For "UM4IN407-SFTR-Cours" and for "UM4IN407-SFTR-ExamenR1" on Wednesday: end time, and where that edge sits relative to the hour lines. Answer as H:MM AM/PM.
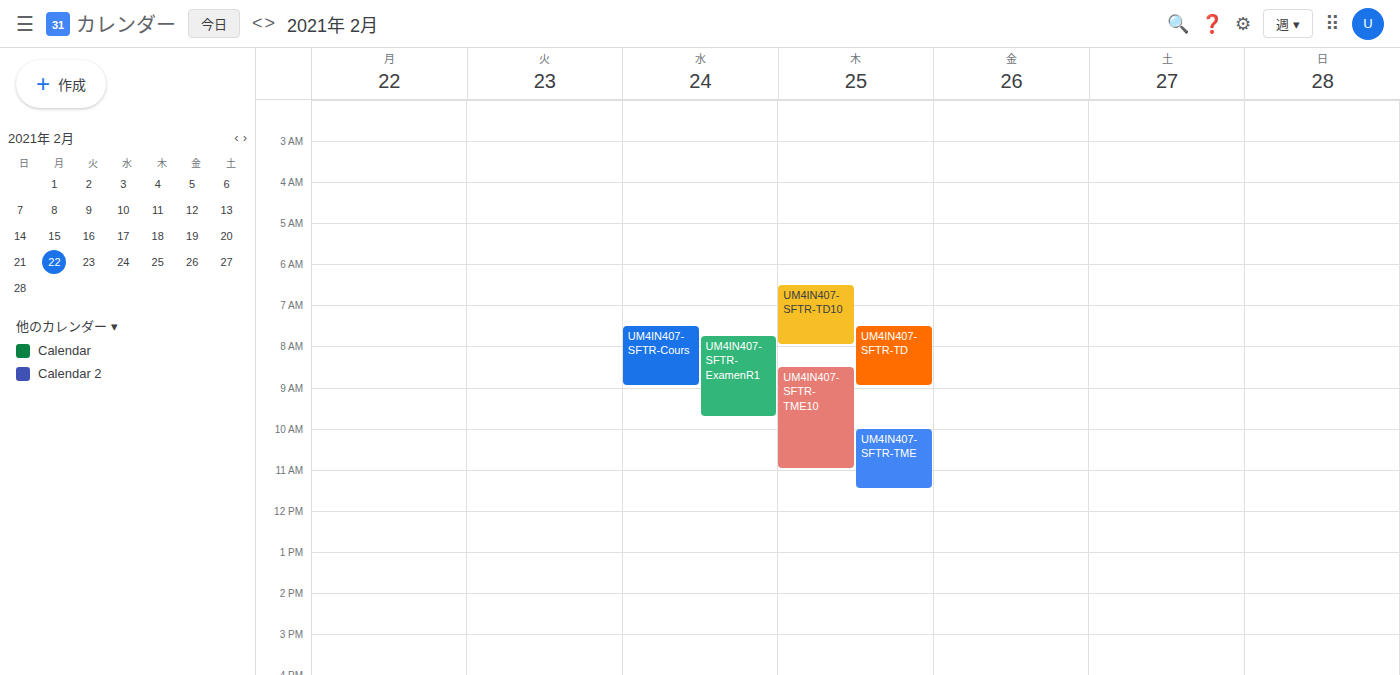
"UM4IN407-SFTR-Cours": 9:00 AM, exactly on the 9 AM line. "UM4IN407-SFTR-ExamenR1": 9:45 AM, neither: three quarters of the way from the 9 AM line to the 10 AM line.